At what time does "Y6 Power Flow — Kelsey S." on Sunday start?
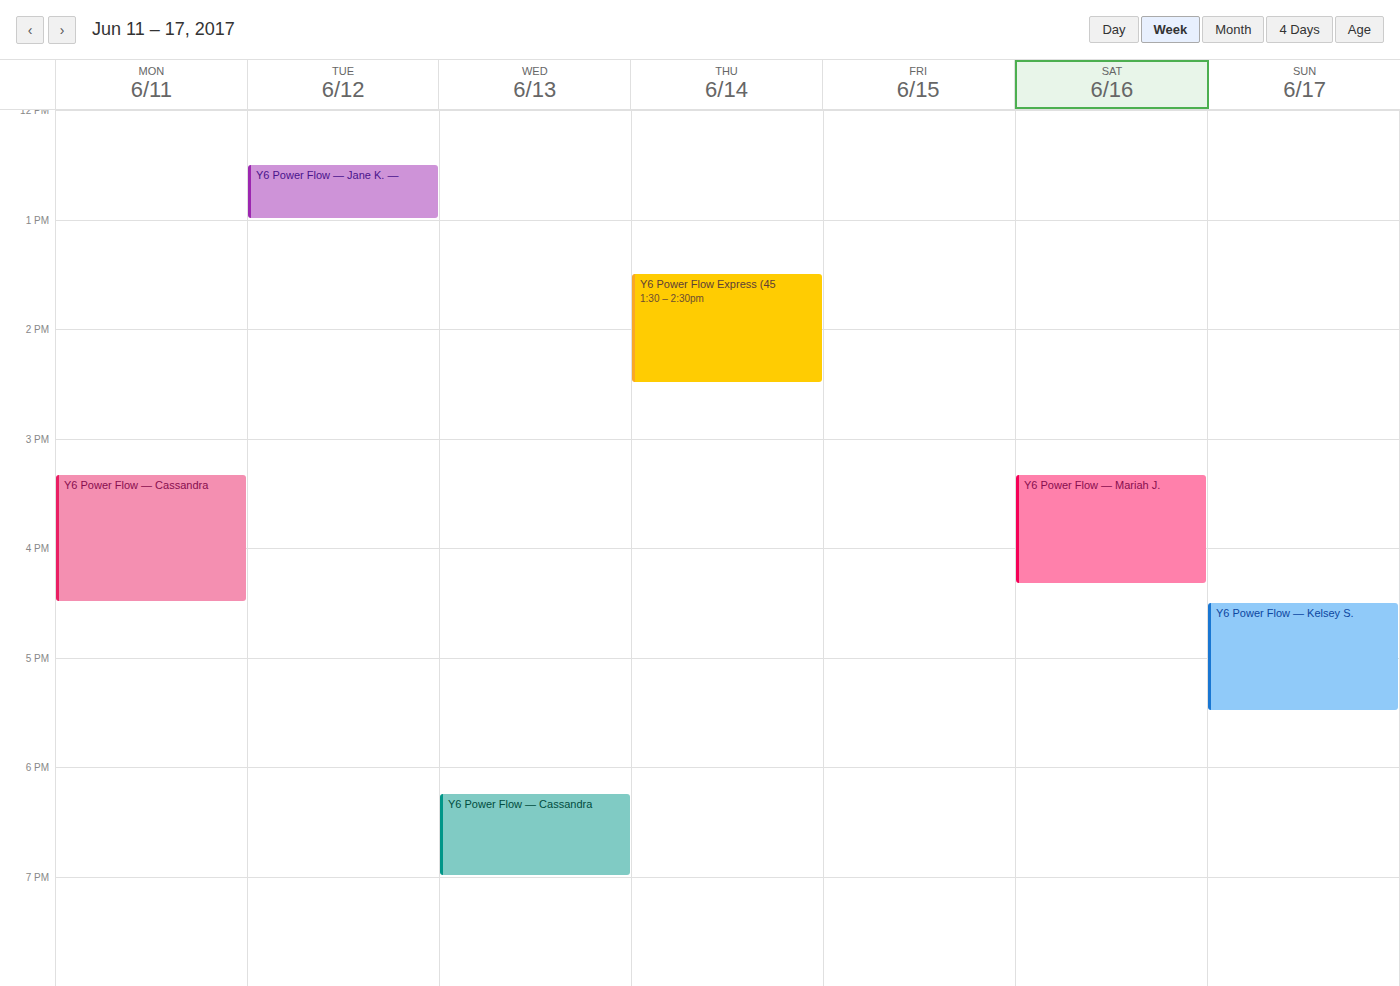
16:30